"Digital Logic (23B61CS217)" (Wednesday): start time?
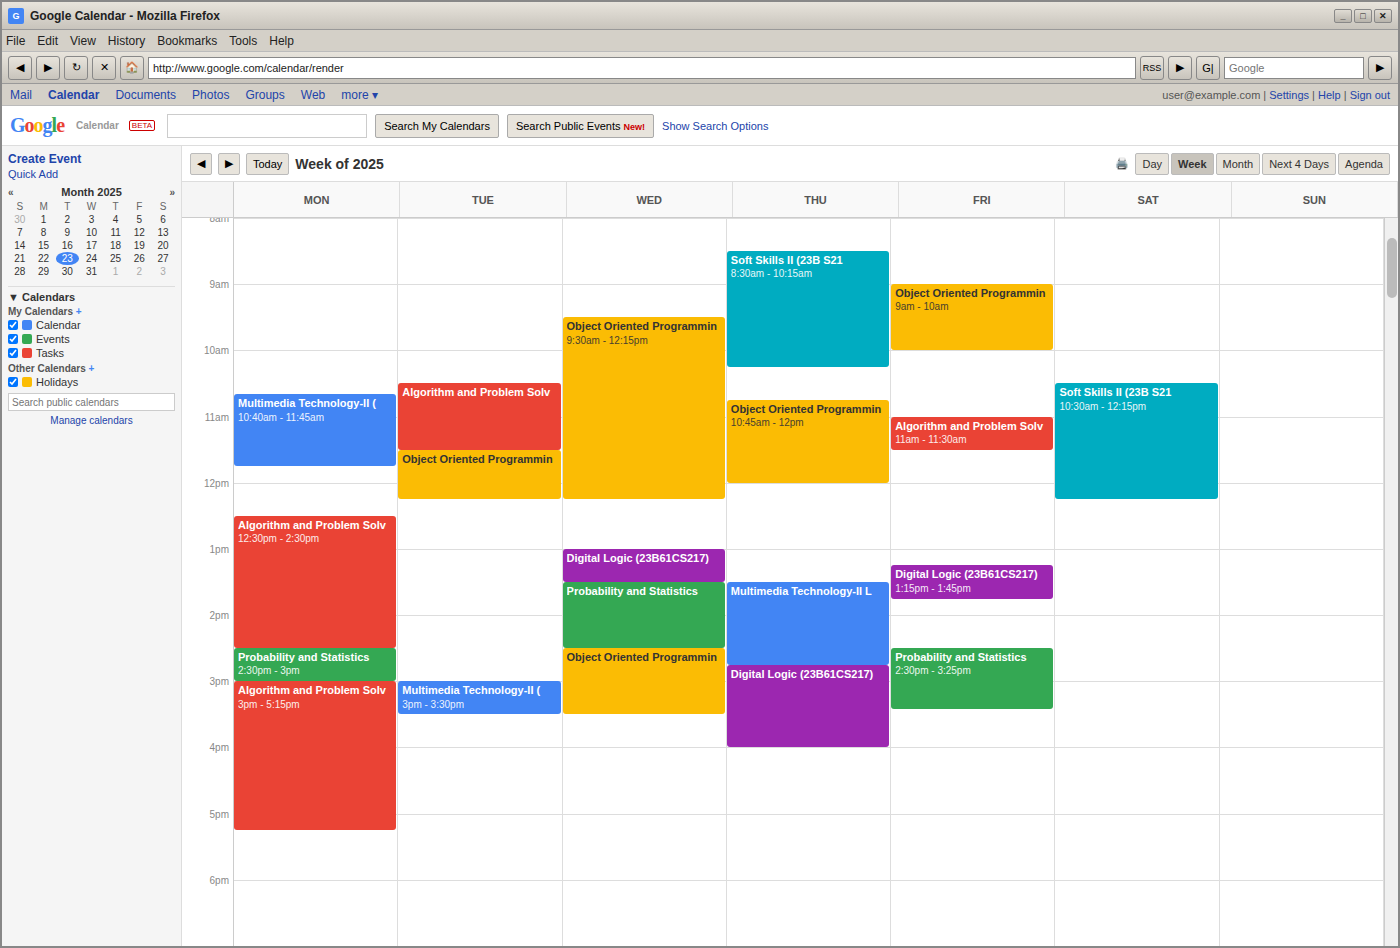
1:00 PM